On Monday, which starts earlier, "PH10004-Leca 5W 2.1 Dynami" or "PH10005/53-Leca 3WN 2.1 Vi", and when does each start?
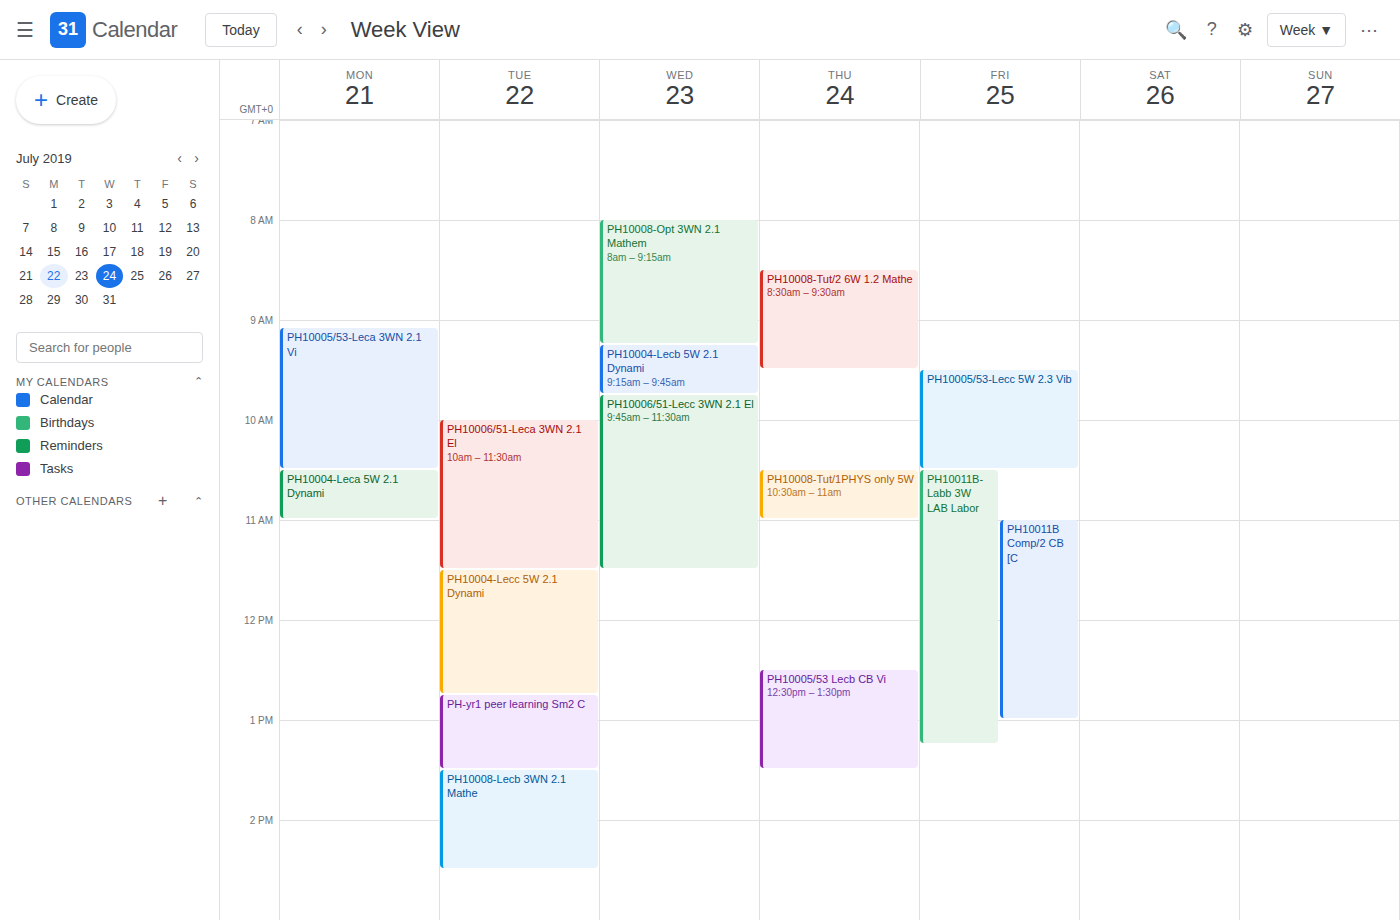
"PH10005/53-Leca 3WN 2.1 Vi" 9:05 AM; "PH10004-Leca 5W 2.1 Dynami" 10:30 AM.